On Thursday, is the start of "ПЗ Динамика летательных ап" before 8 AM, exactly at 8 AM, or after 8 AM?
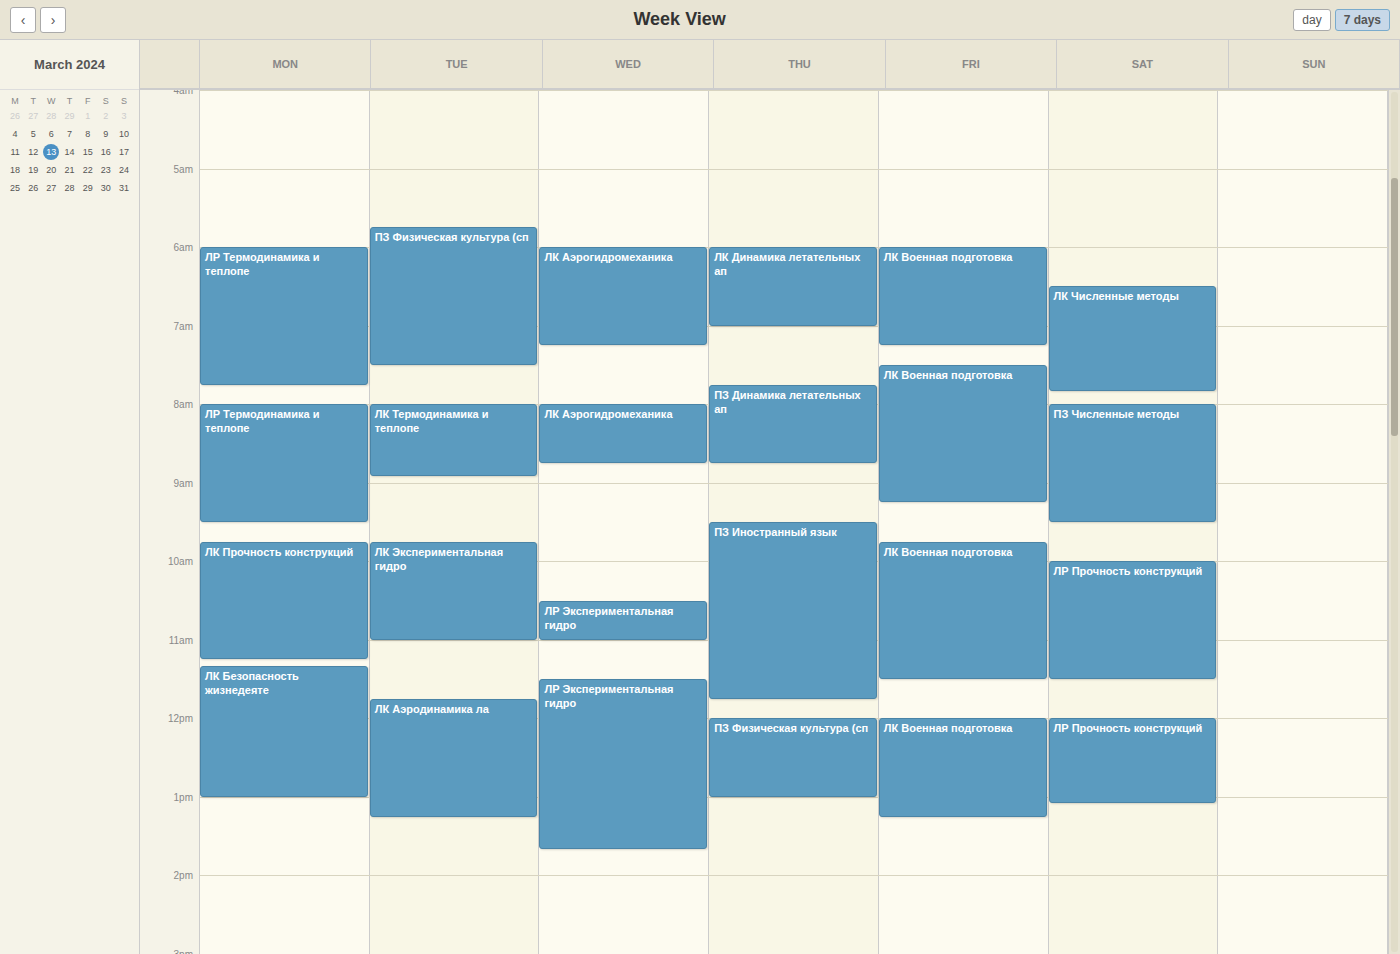
7:45 AM -- before 8 AM, 15 minutes above the 8 AM line.